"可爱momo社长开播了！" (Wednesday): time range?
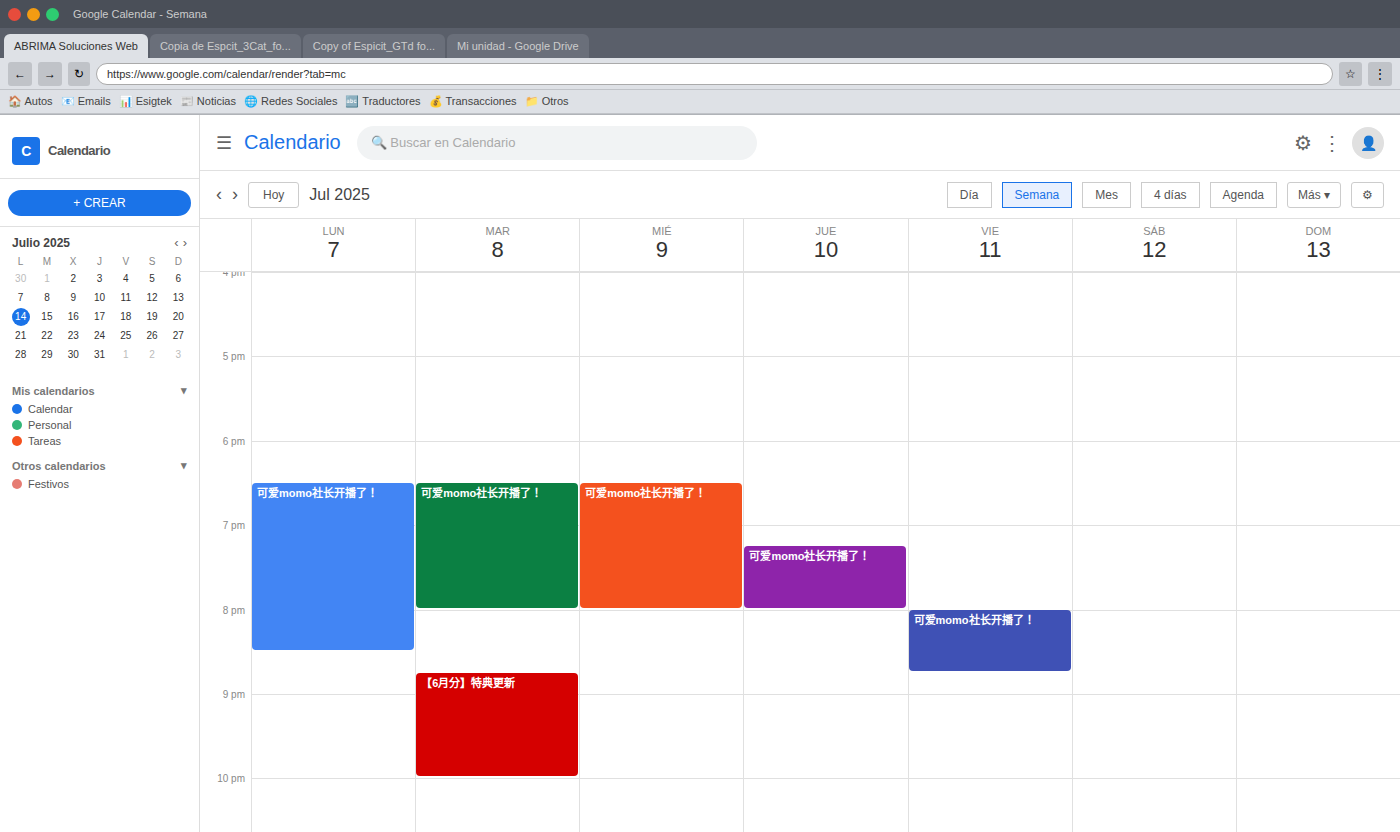
6:30 PM to 8:00 PM